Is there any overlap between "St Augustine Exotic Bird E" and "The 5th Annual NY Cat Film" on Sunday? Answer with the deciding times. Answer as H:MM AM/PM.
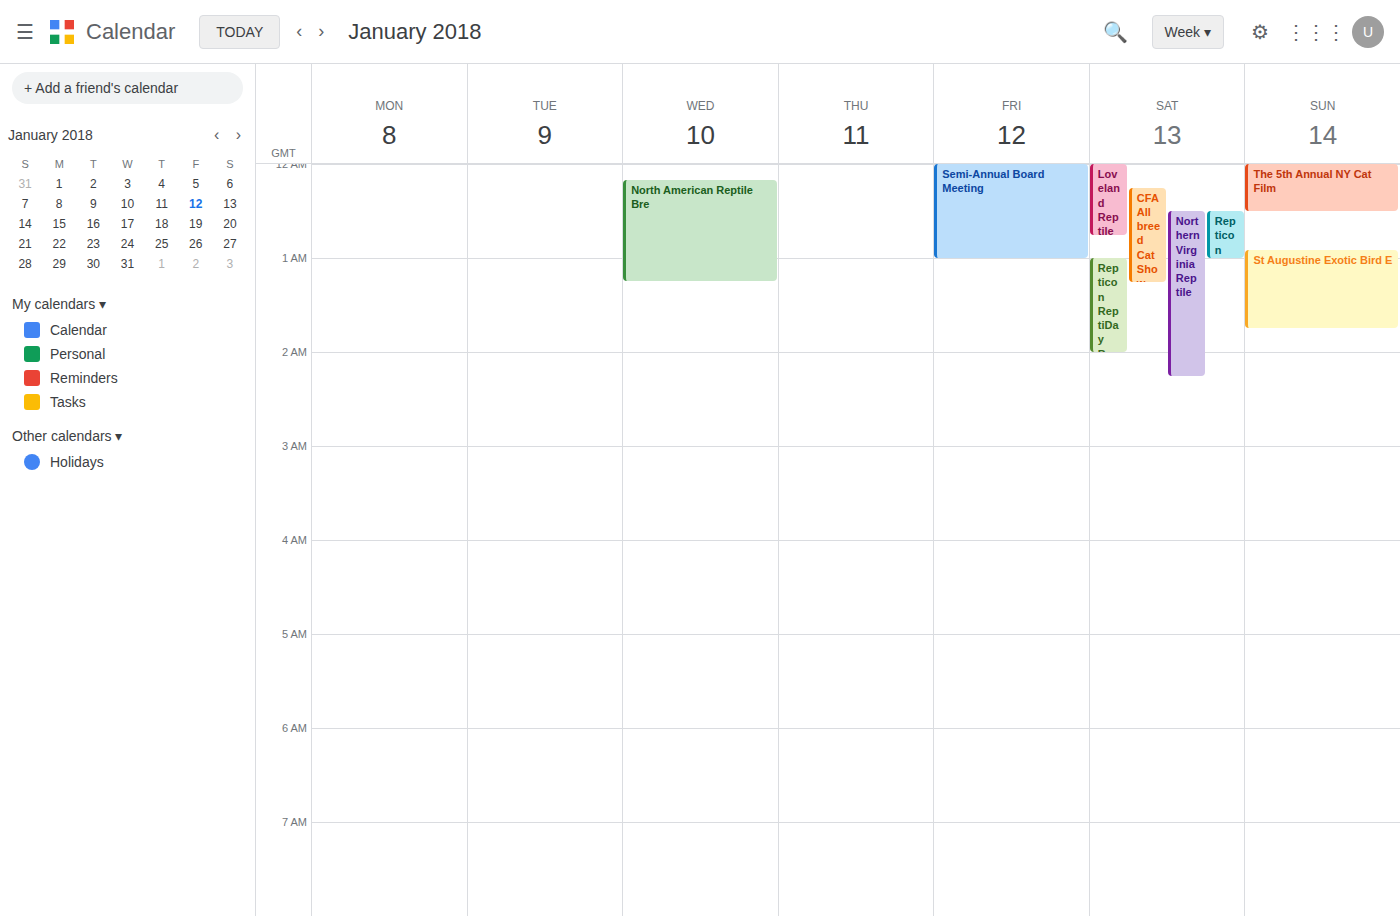
"The 5th Annual NY Cat Film" ends at 12:30 AM and "St Augustine Exotic Bird E" starts at 12:55 AM -- no overlap.